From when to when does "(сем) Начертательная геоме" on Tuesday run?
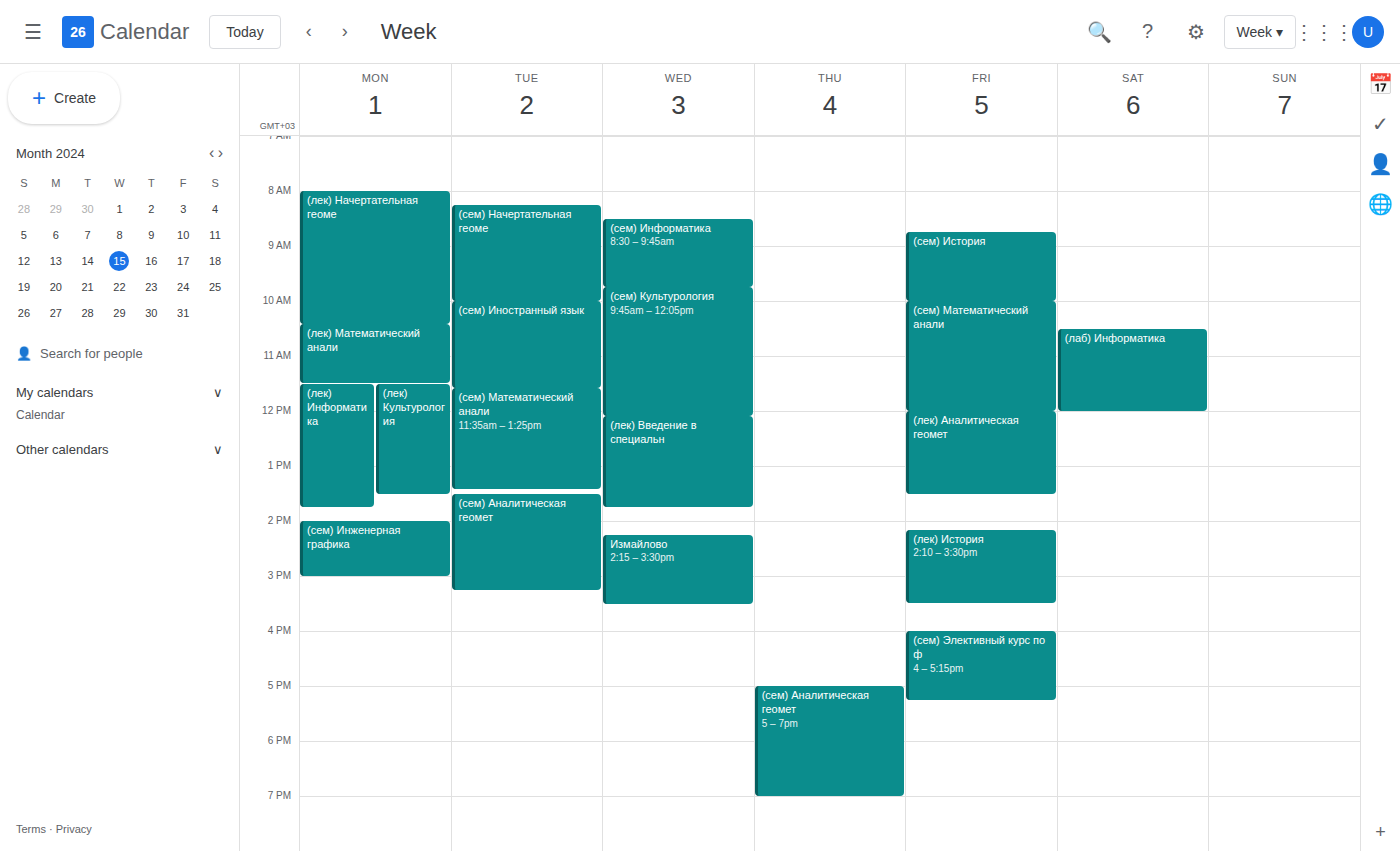
8:15 AM to 10:00 AM